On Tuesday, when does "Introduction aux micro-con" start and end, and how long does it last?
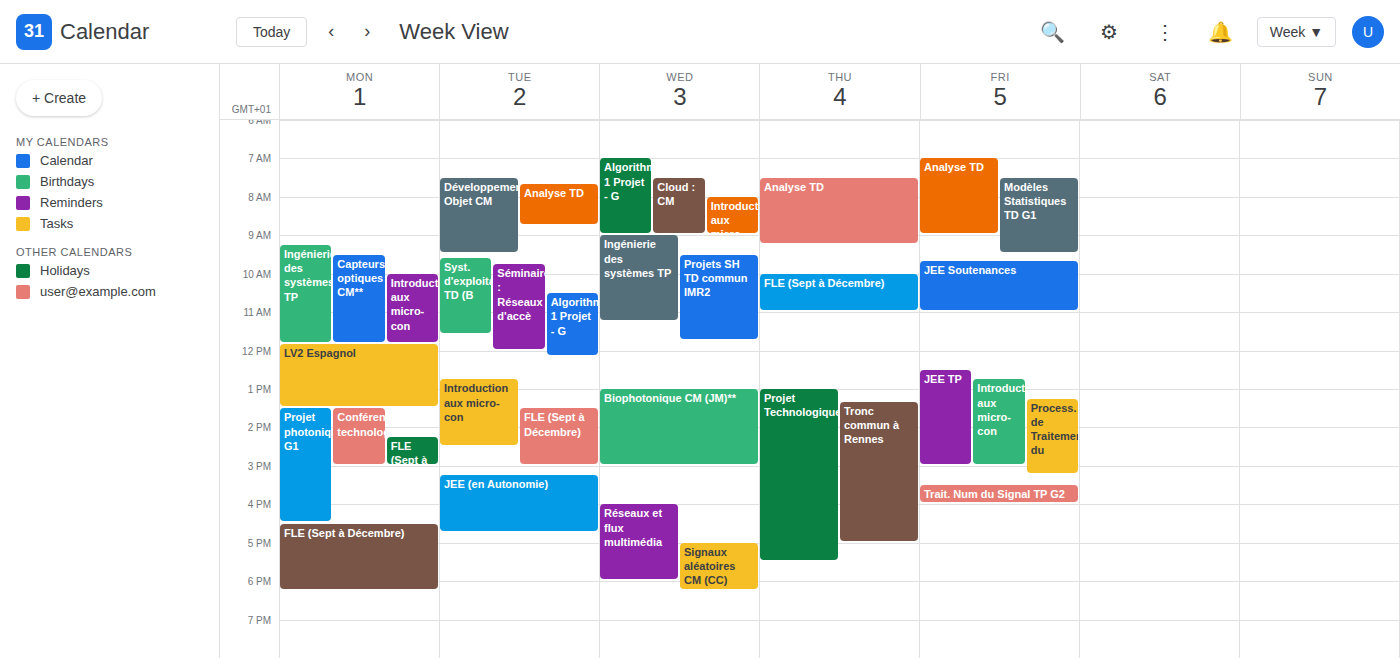
12:45 to 14:30, 1 hour 45 minutes